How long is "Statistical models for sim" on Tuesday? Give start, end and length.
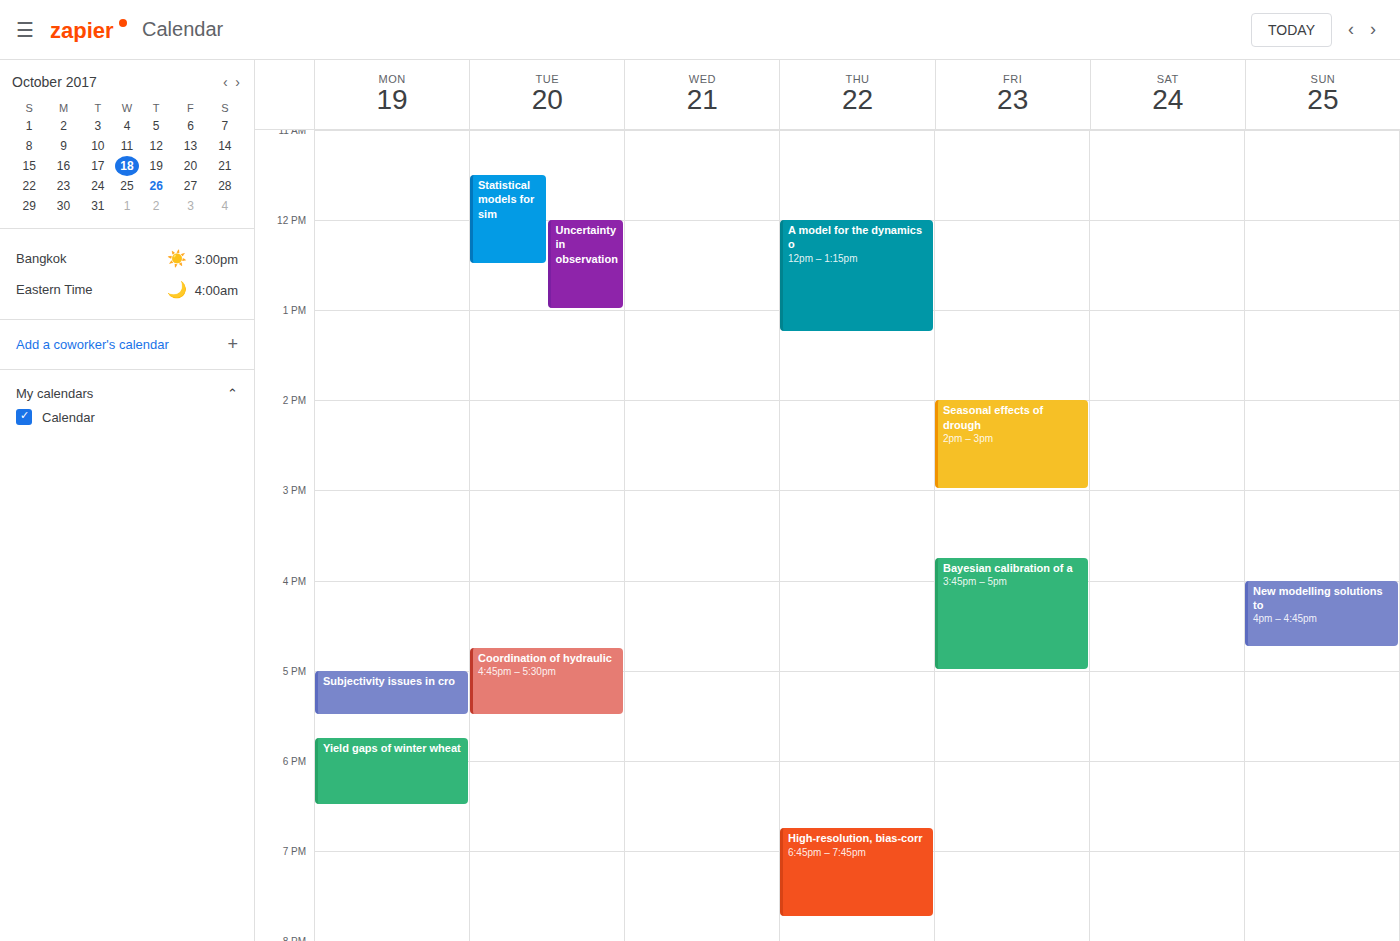
11:30 AM to 12:30 PM, 1 hour